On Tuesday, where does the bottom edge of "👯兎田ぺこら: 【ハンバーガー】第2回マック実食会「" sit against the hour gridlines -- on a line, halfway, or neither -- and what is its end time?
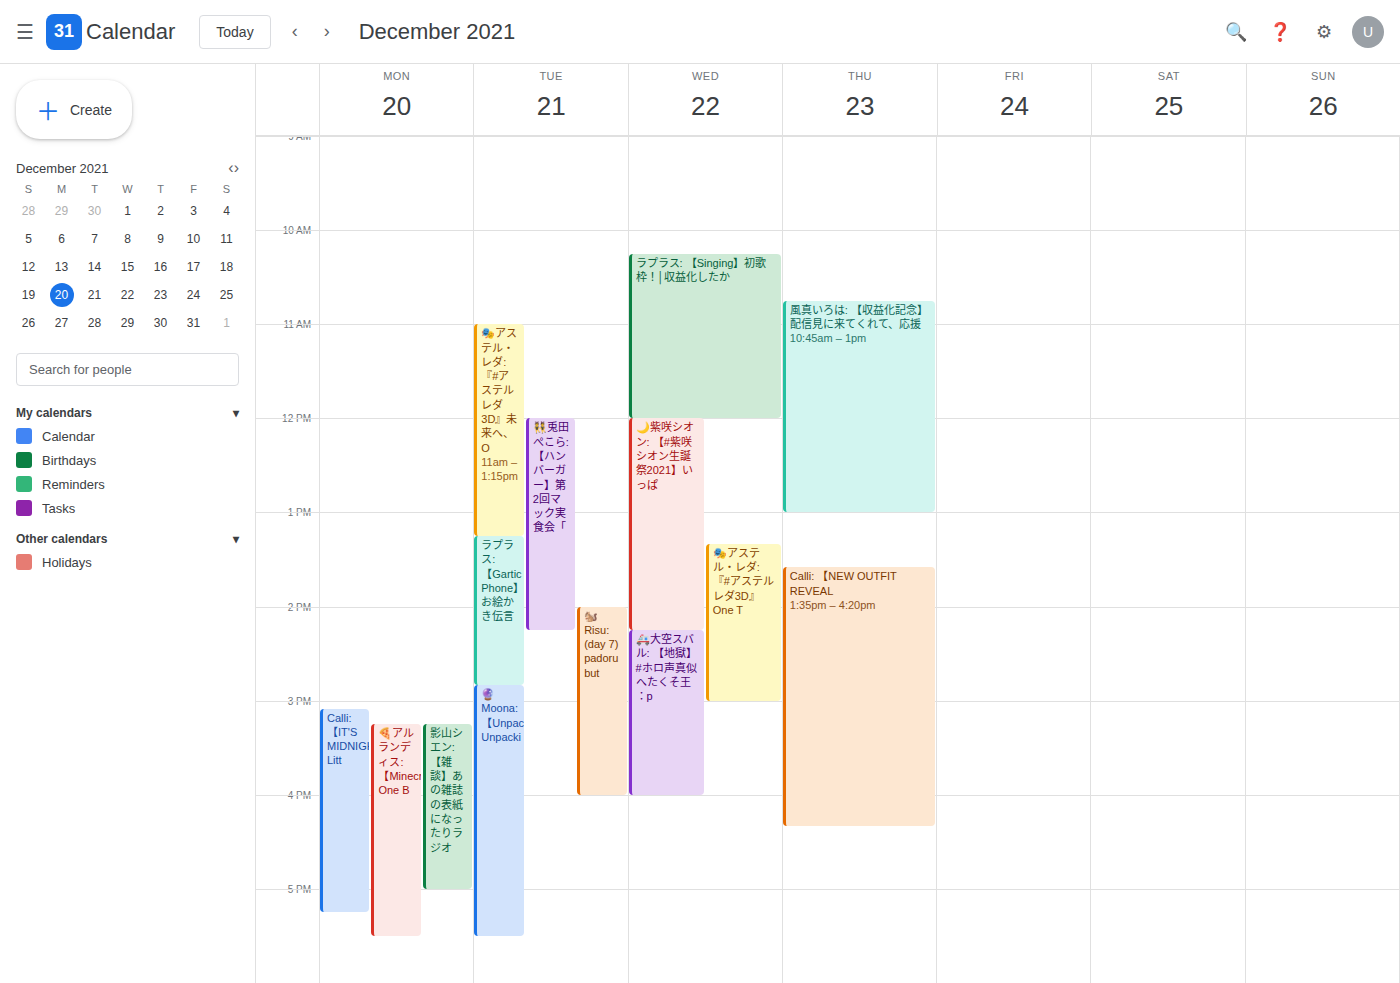
2:15 PM -- neither: a quarter of the way from the 2 PM line to the 3 PM line.